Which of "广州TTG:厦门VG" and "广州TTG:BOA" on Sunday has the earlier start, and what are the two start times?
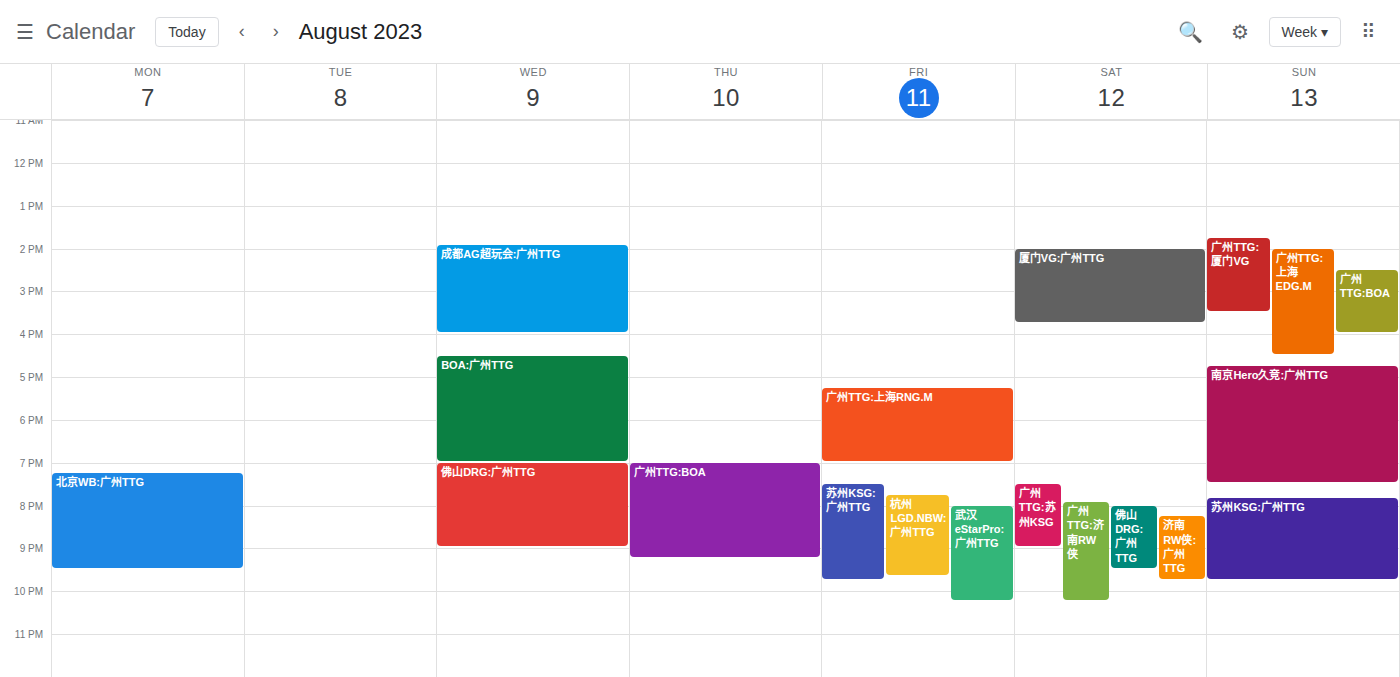
"广州TTG:厦门VG" 1:45 PM; "广州TTG:BOA" 2:30 PM.